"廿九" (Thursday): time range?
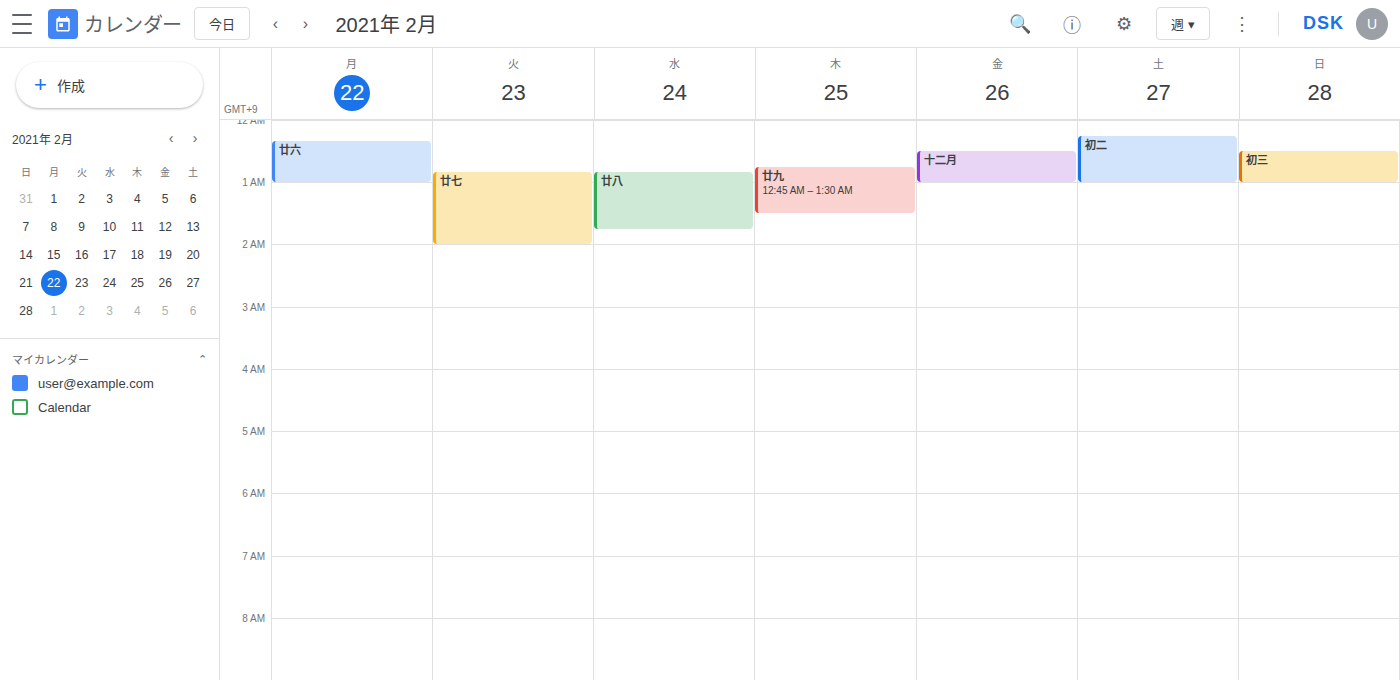
12:45 AM to 1:30 AM